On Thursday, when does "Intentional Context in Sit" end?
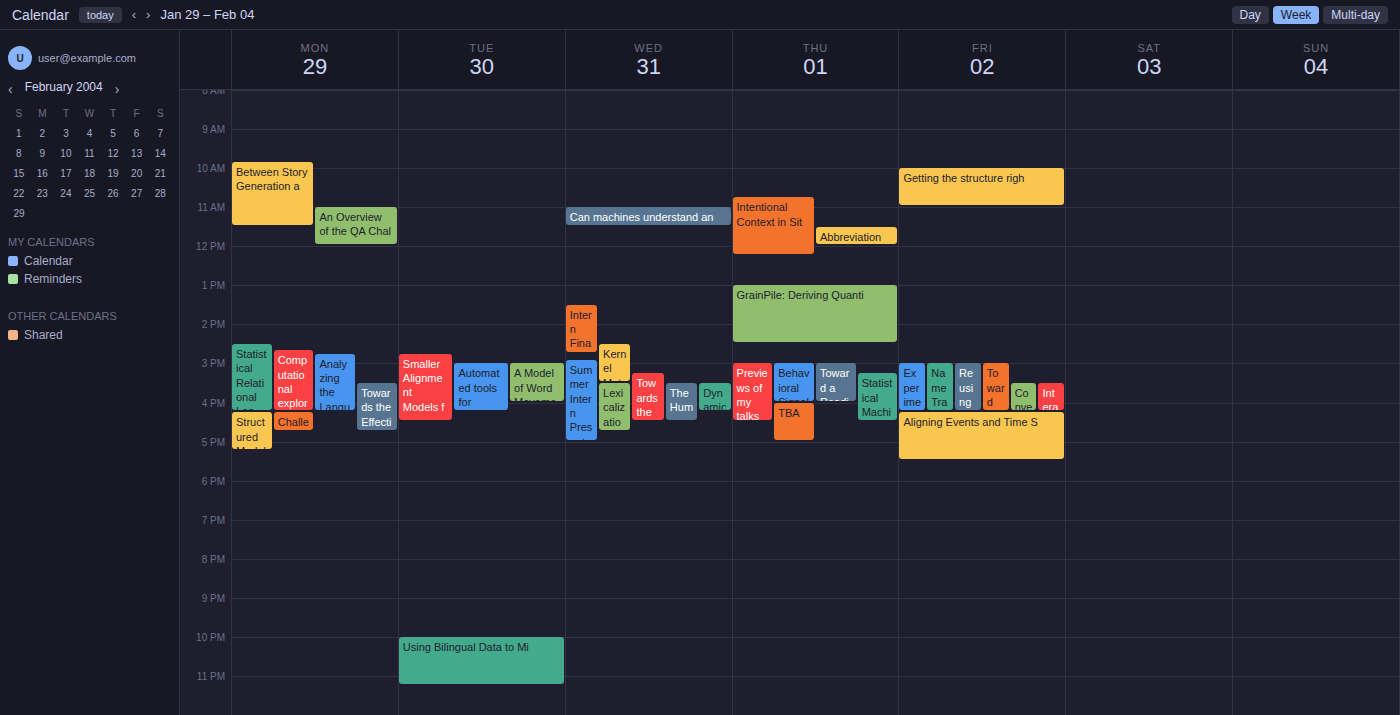
12:15 PM